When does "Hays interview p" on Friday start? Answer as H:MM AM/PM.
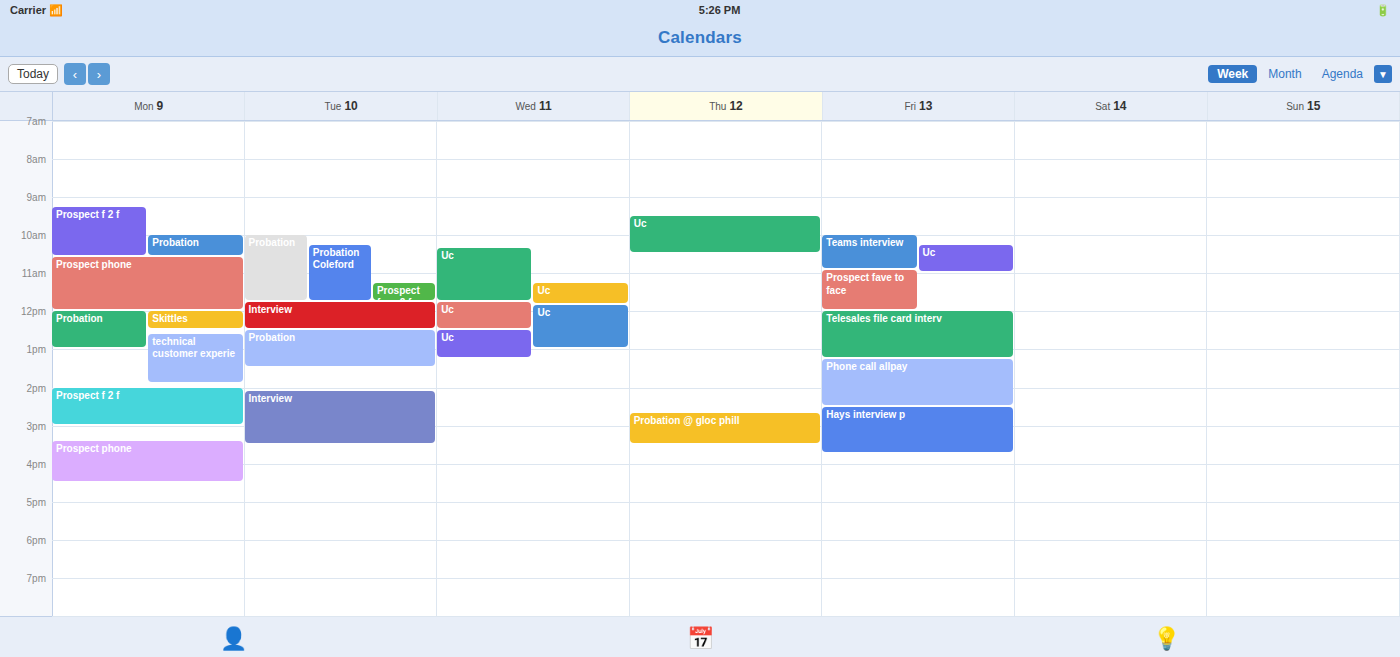
2:30 PM